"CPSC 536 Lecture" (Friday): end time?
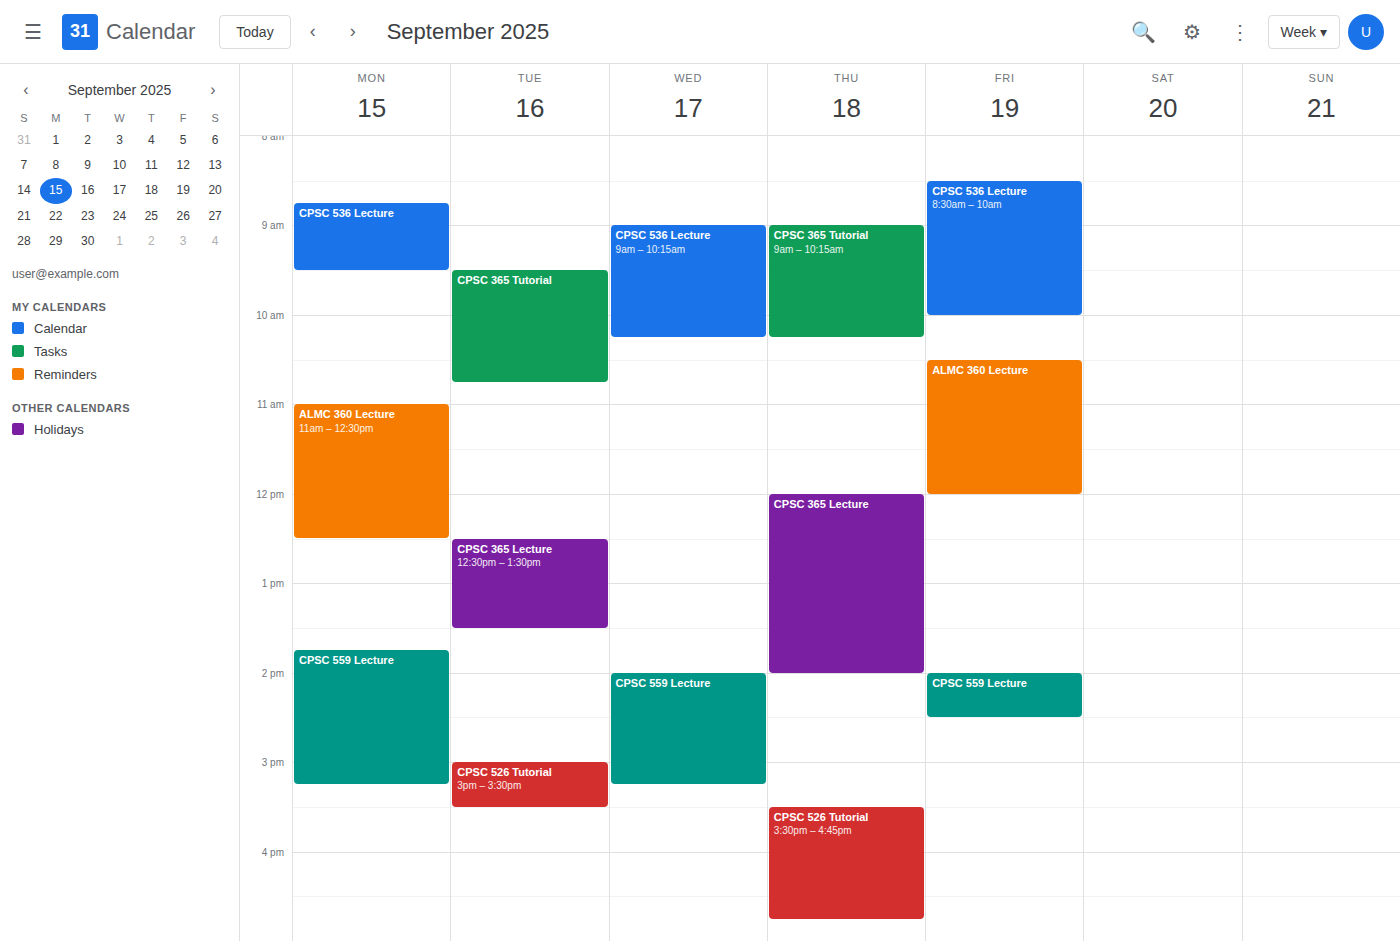
10:00 AM